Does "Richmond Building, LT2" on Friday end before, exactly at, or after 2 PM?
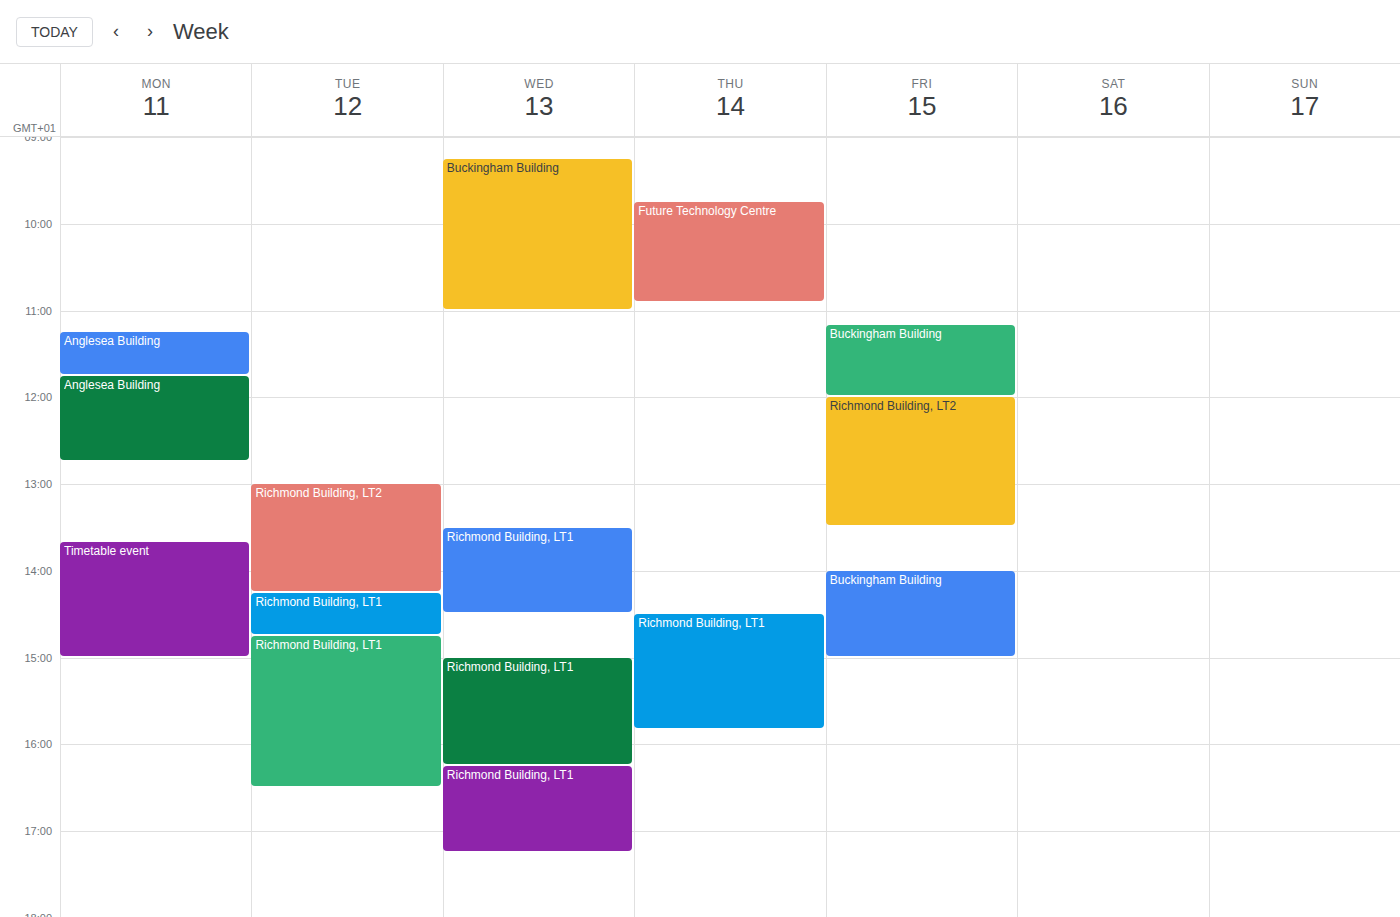
1:30 PM -- before 2 PM, 30 minutes above the 2 PM line.